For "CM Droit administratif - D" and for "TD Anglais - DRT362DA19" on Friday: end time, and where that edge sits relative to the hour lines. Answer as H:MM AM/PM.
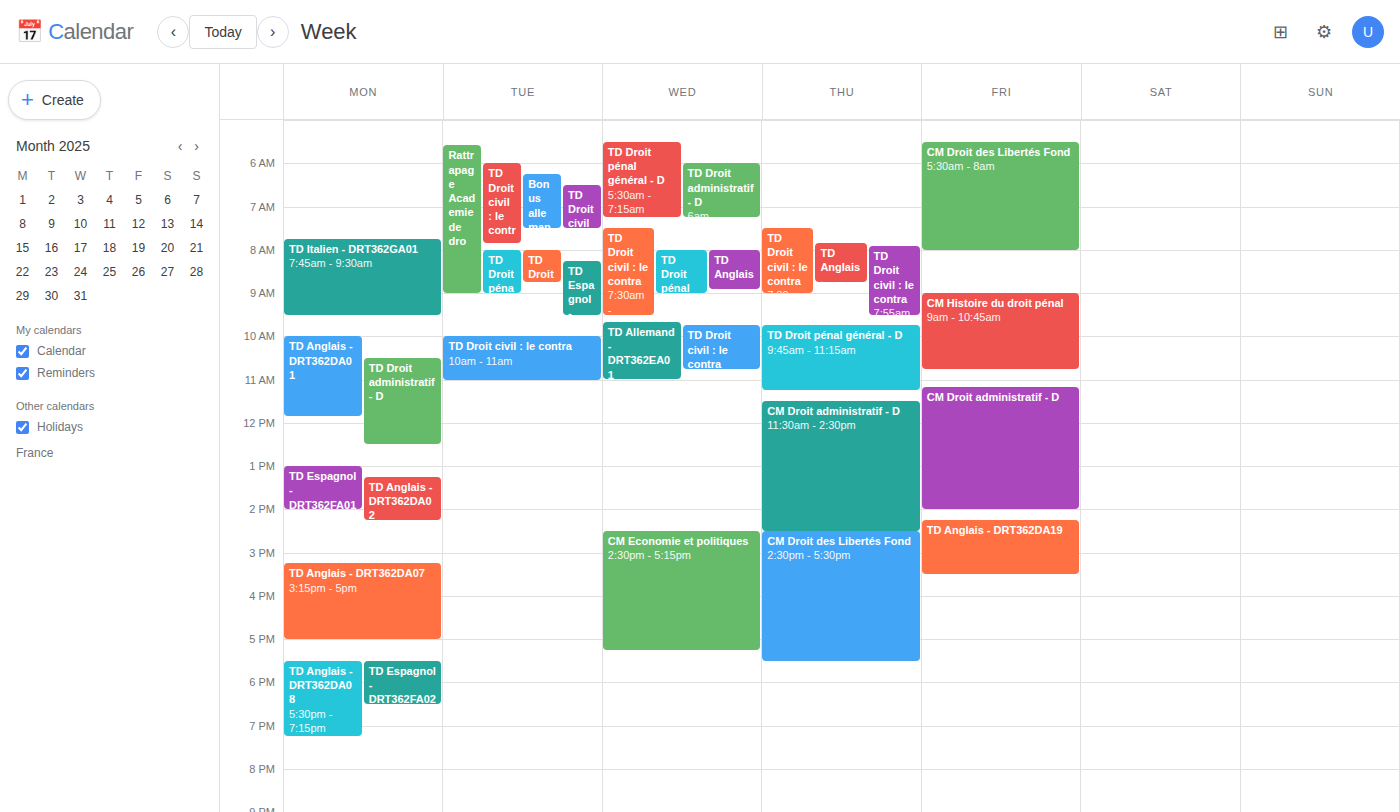
"CM Droit administratif - D": 2:00 PM, exactly on the 2 PM line. "TD Anglais - DRT362DA19": 3:30 PM, halfway between the 3 PM and 4 PM lines.